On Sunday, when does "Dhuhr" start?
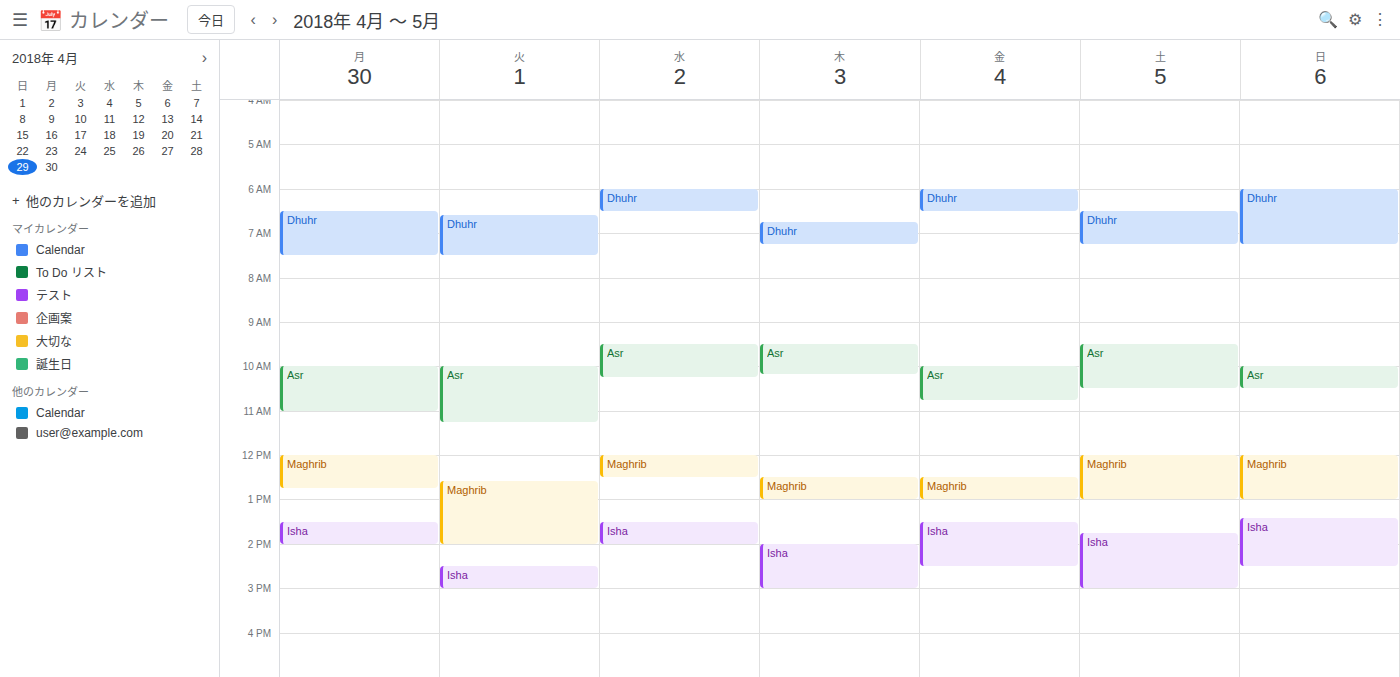
6:00 AM